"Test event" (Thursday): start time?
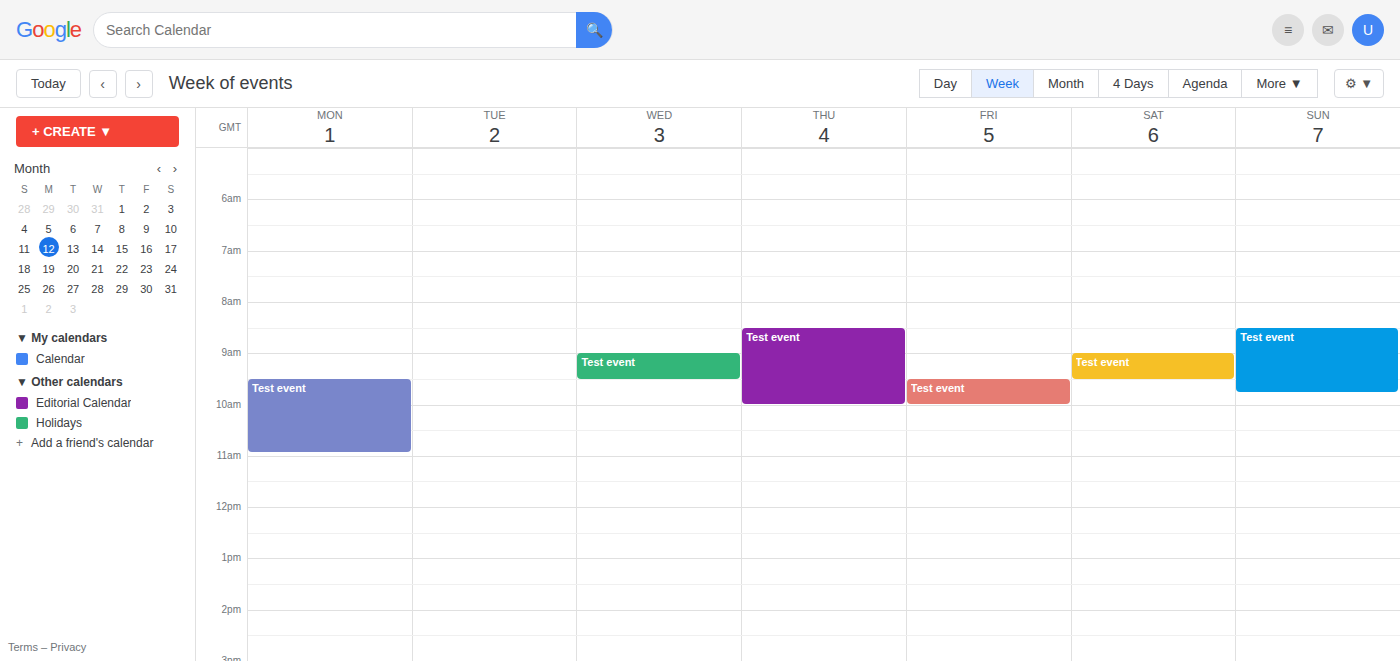
8:30 AM